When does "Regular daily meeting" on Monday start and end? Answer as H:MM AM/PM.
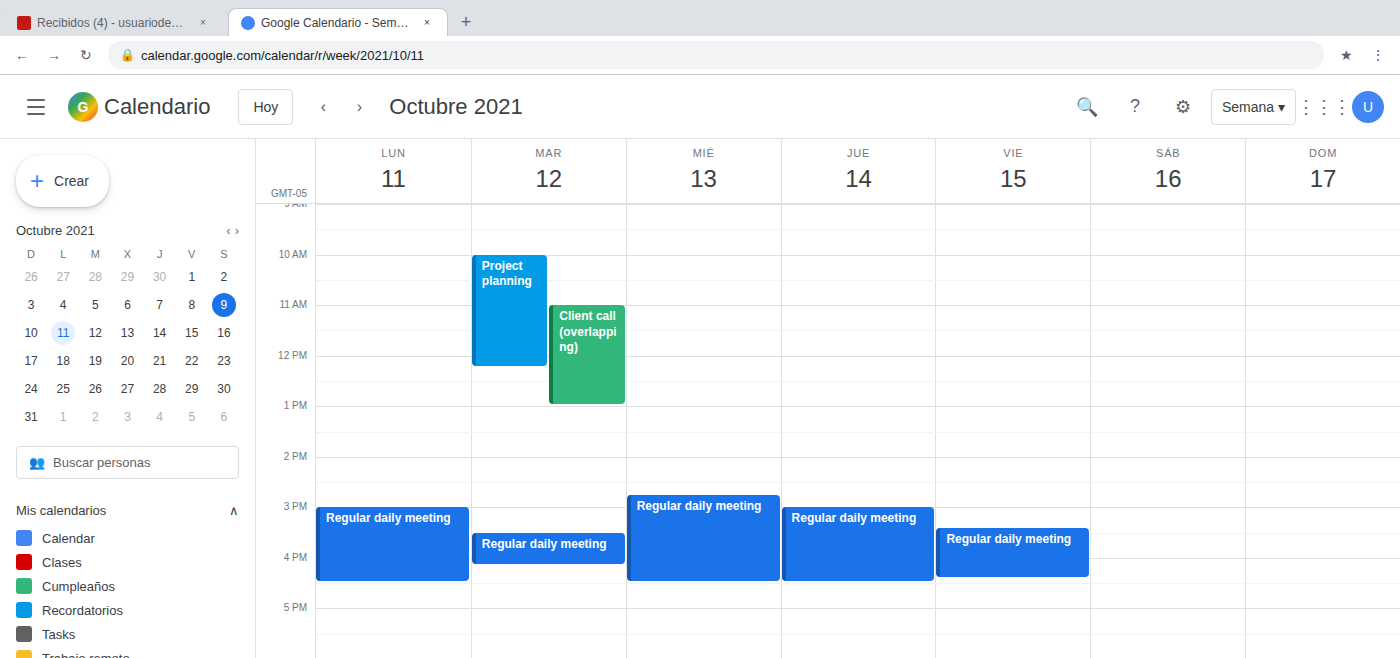
3:00 PM to 4:30 PM